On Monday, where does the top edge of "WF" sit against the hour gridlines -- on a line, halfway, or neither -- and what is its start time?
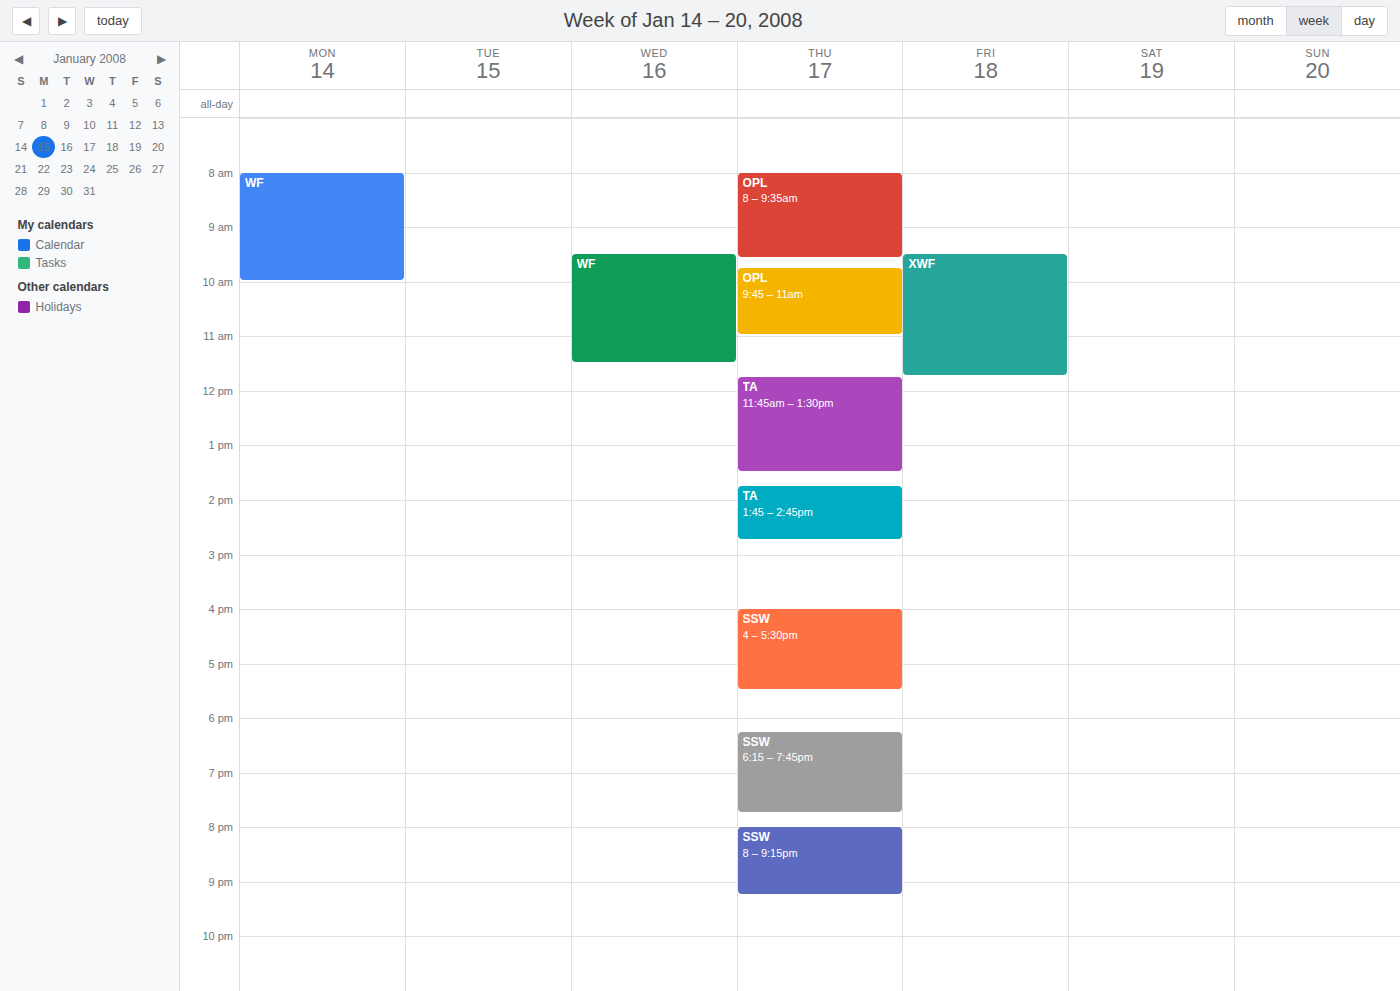
8:00 AM -- exactly on the 8 AM line.